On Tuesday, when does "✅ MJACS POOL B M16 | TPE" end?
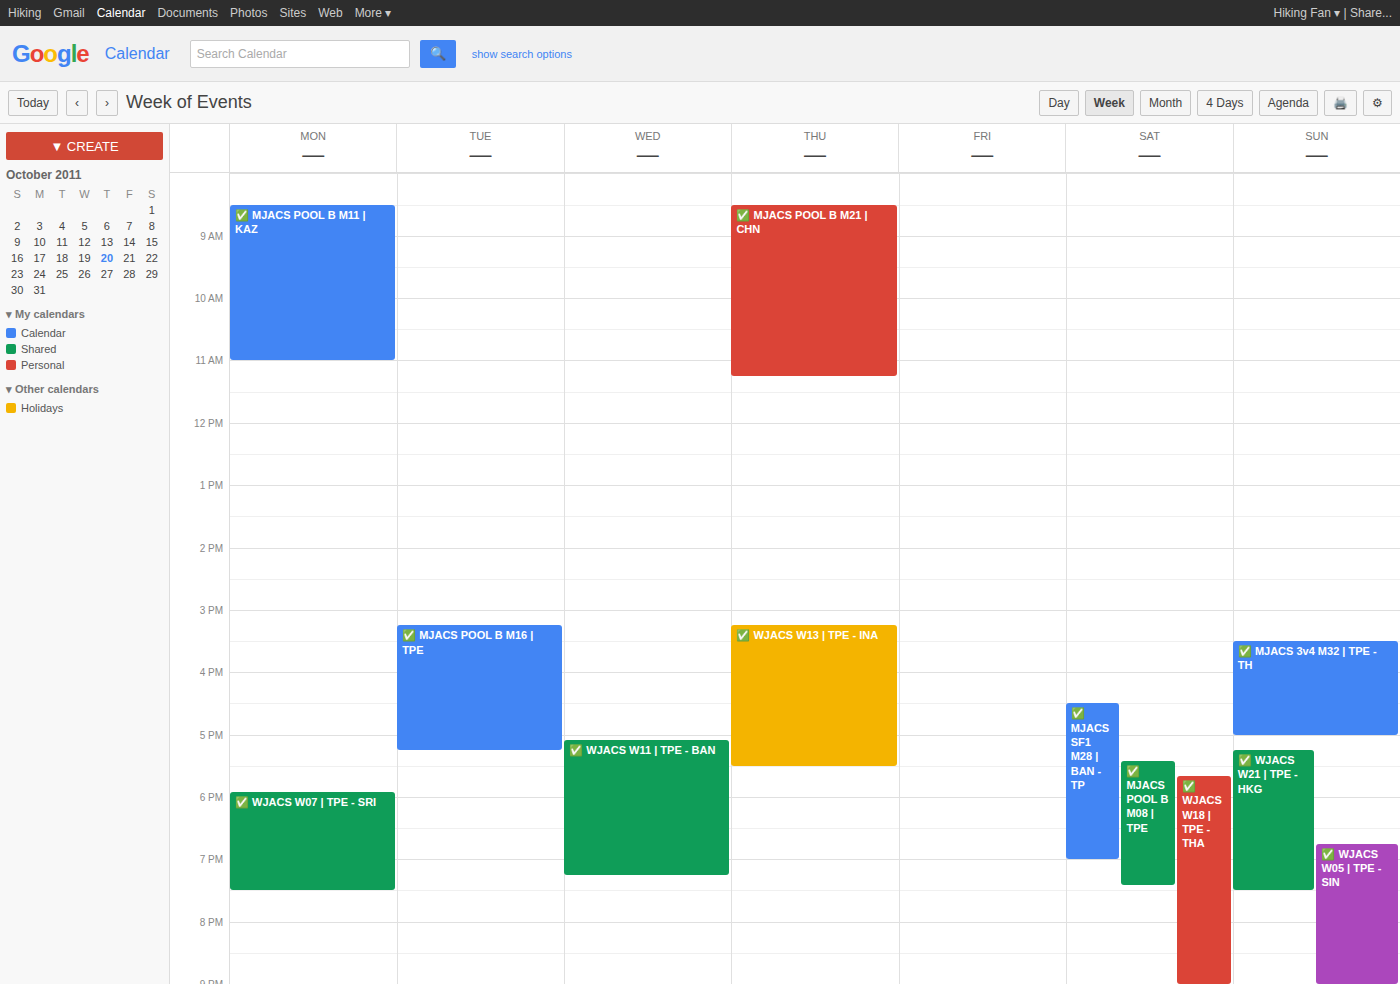
5:15 PM